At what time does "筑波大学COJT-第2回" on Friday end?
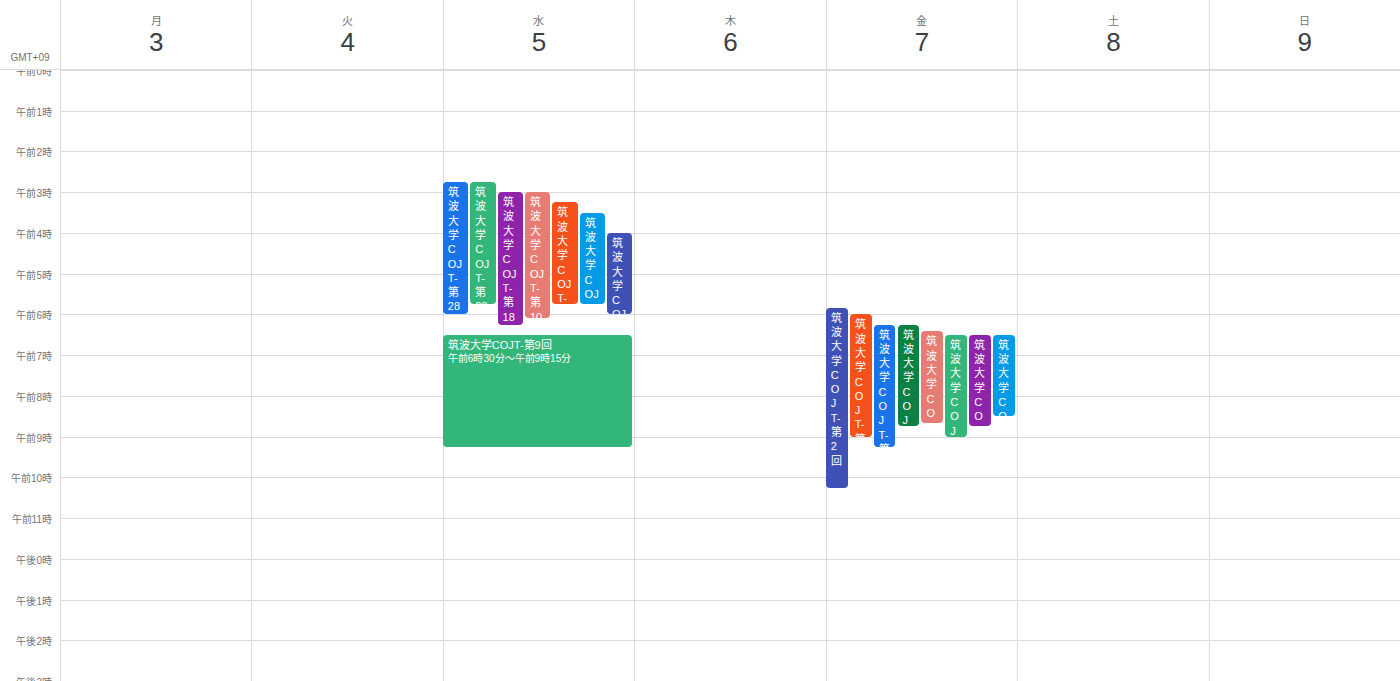
10:15